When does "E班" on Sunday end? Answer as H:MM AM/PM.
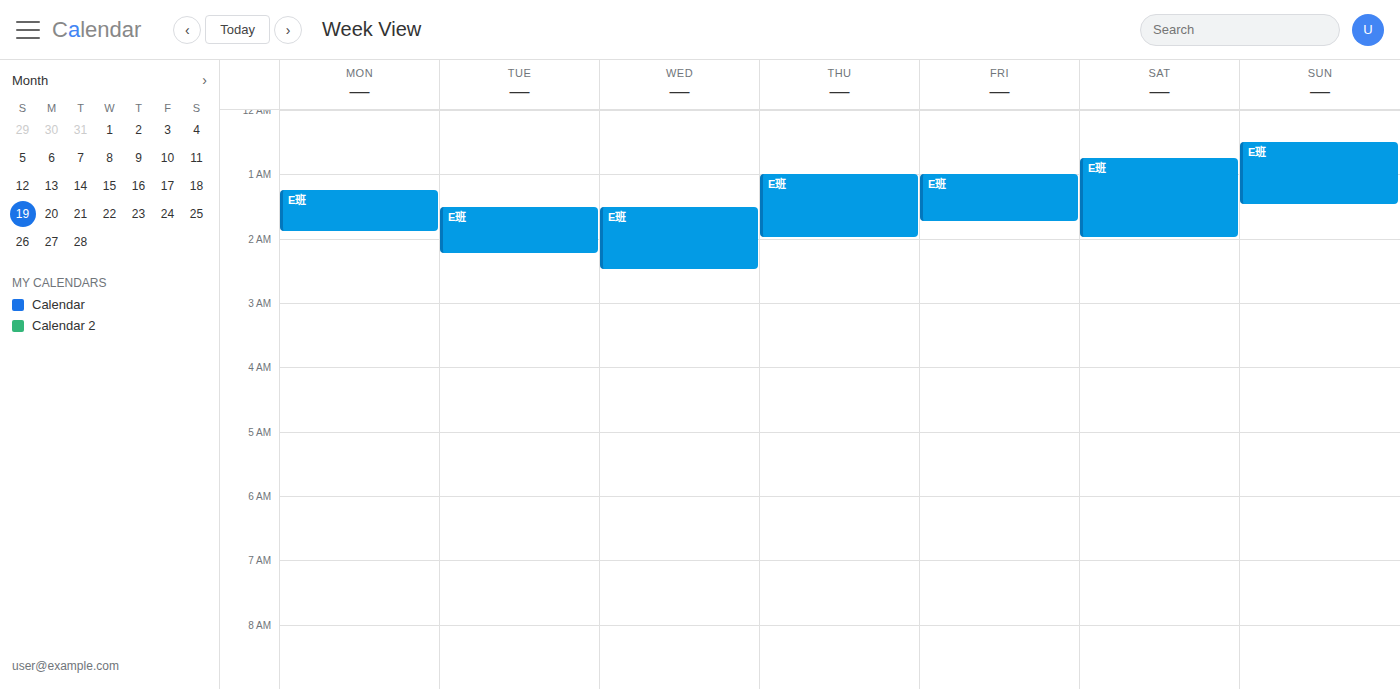
1:30 AM